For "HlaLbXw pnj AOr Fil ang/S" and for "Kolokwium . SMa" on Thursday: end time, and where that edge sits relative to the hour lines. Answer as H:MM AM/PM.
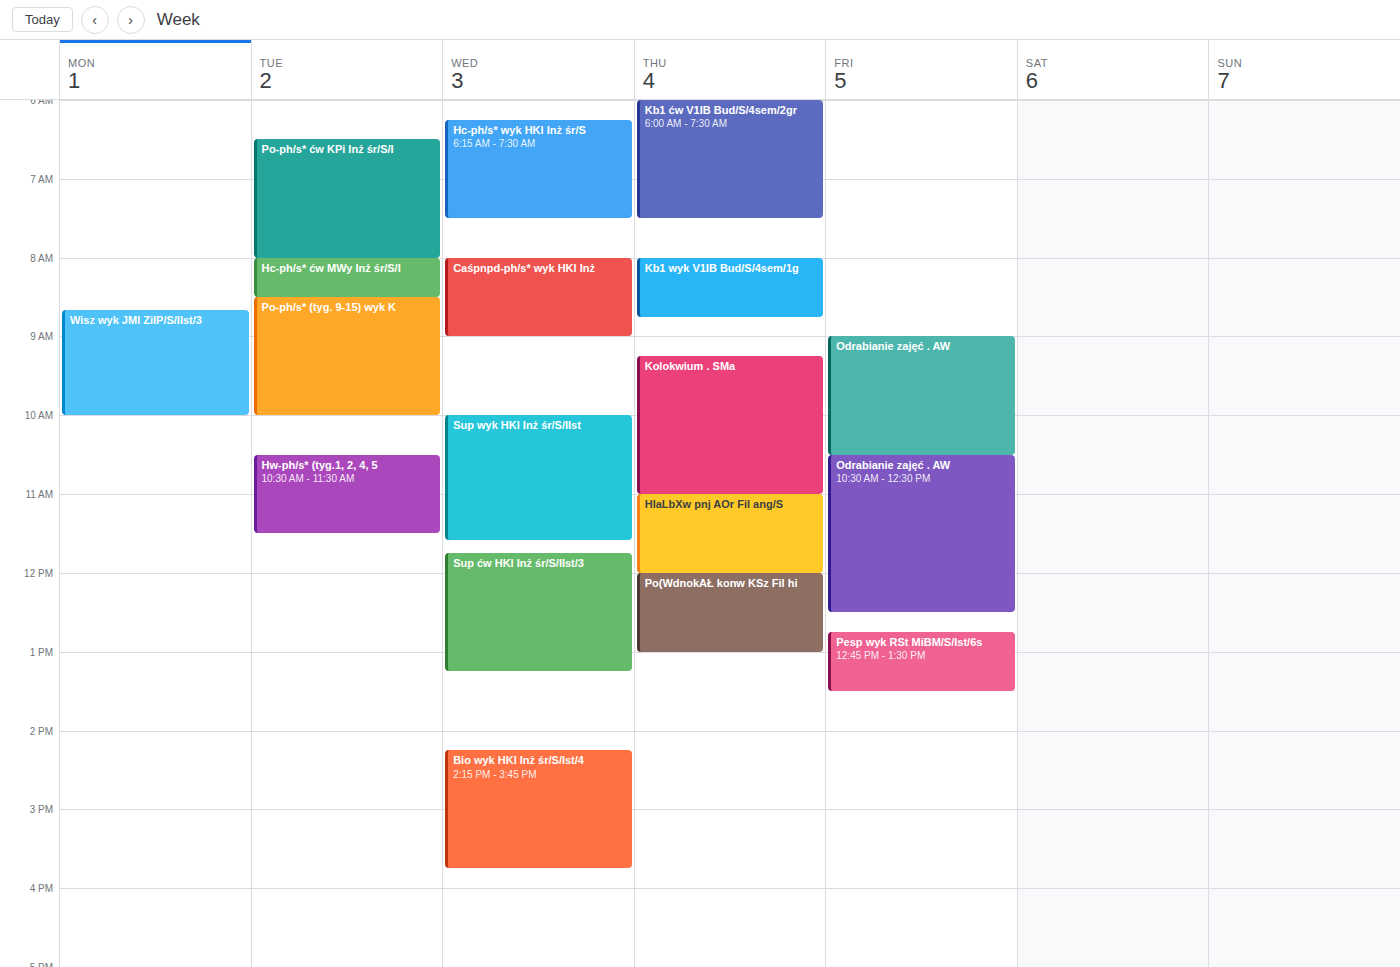
"HlaLbXw pnj AOr Fil ang/S": 12:00 PM, exactly on the 12 PM line. "Kolokwium . SMa": 11:00 AM, exactly on the 11 AM line.